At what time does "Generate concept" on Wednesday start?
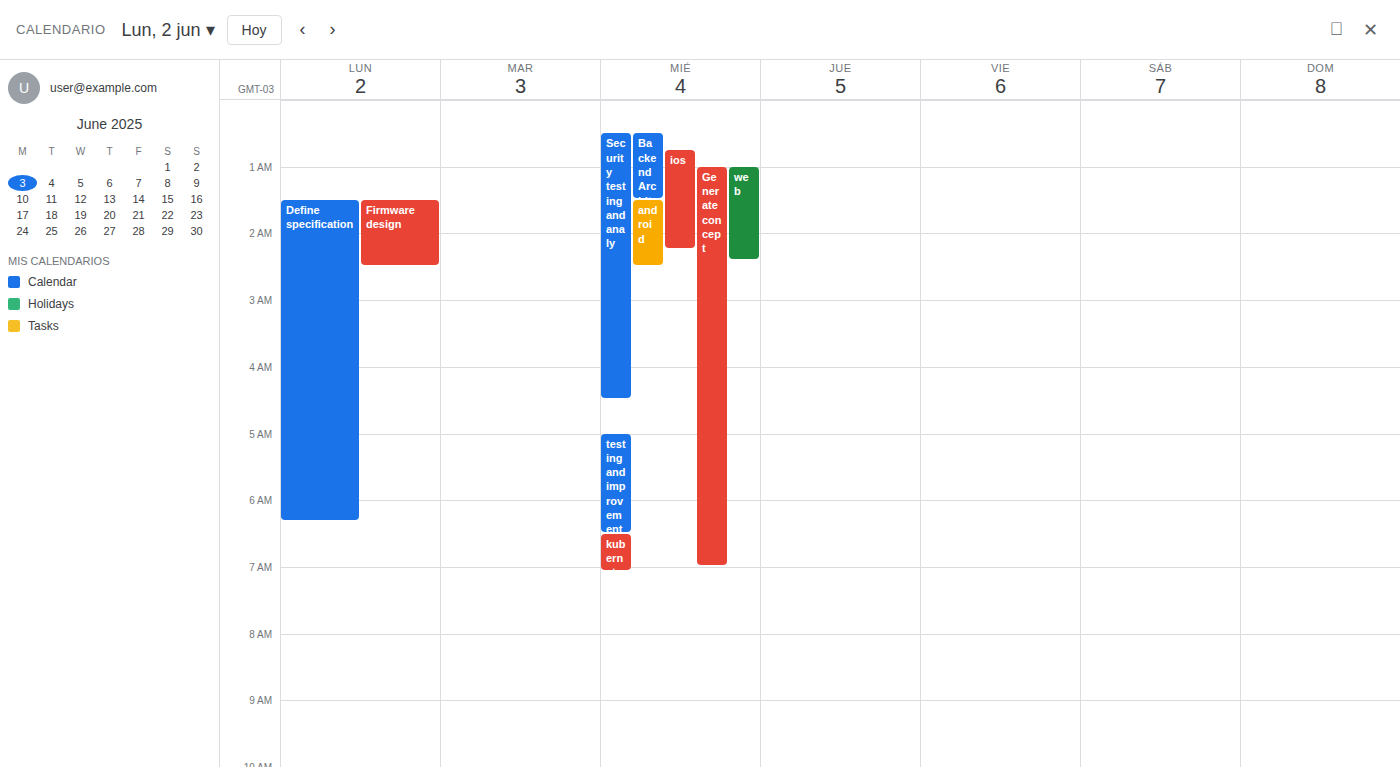
1:00 AM